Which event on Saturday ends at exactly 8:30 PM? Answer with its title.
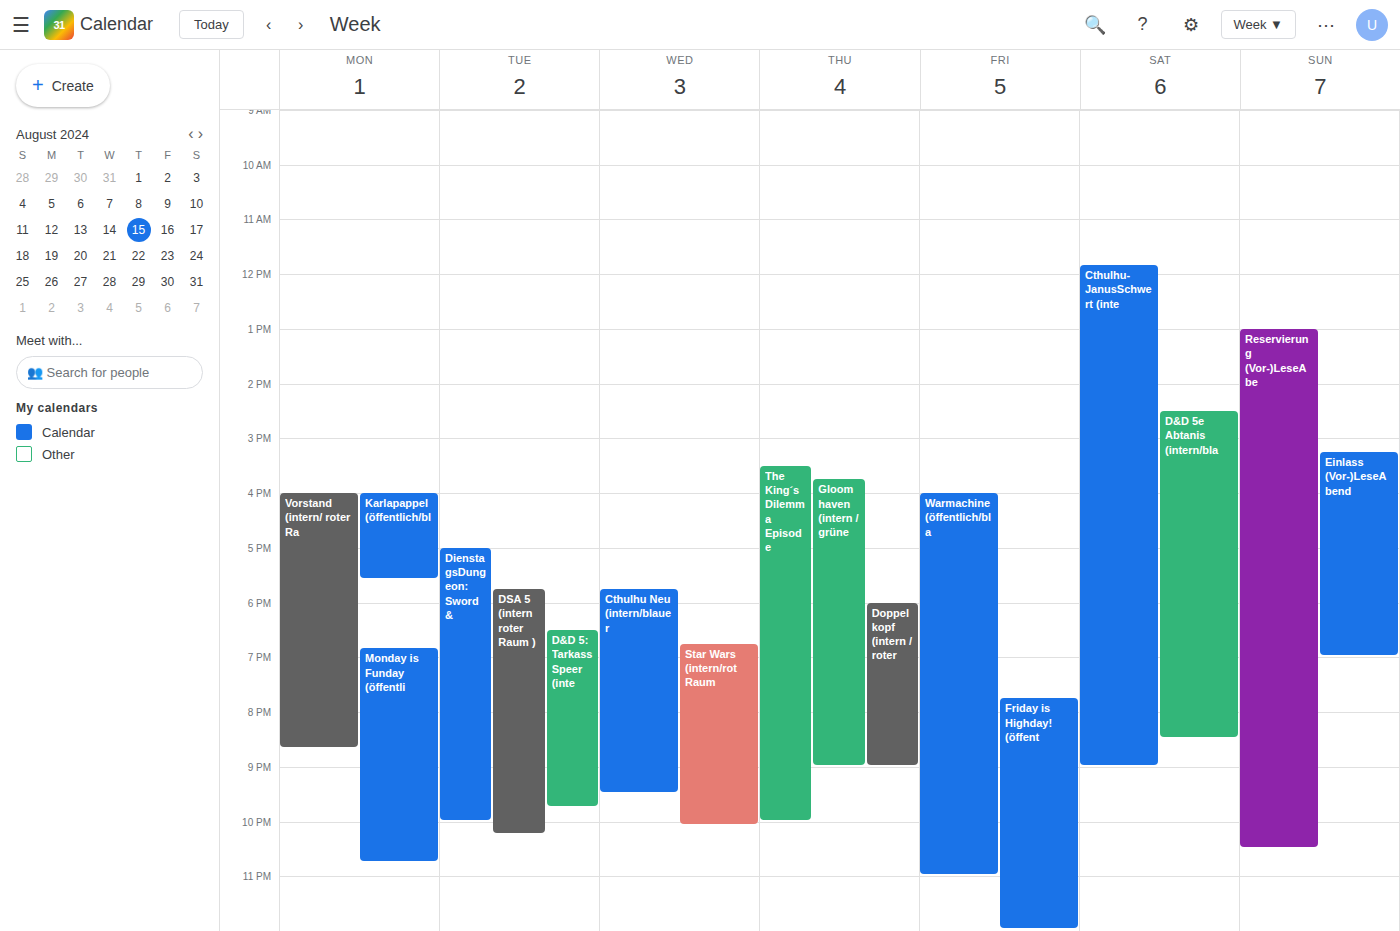
"D&D 5e Abtanis (intern/bla"